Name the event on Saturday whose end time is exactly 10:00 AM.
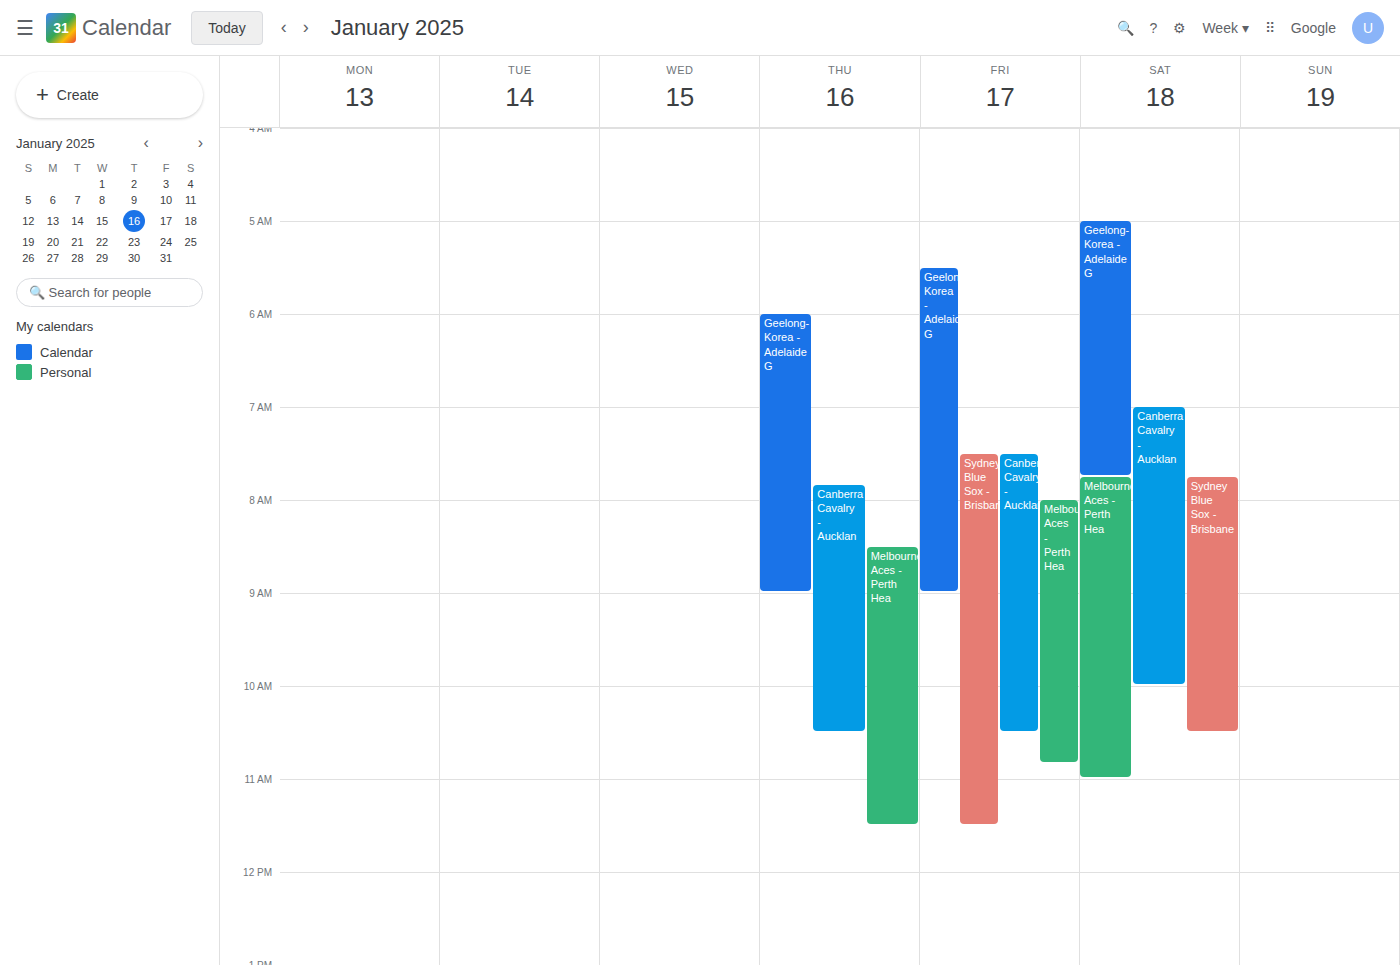
"Canberra Cavalry - Aucklan"